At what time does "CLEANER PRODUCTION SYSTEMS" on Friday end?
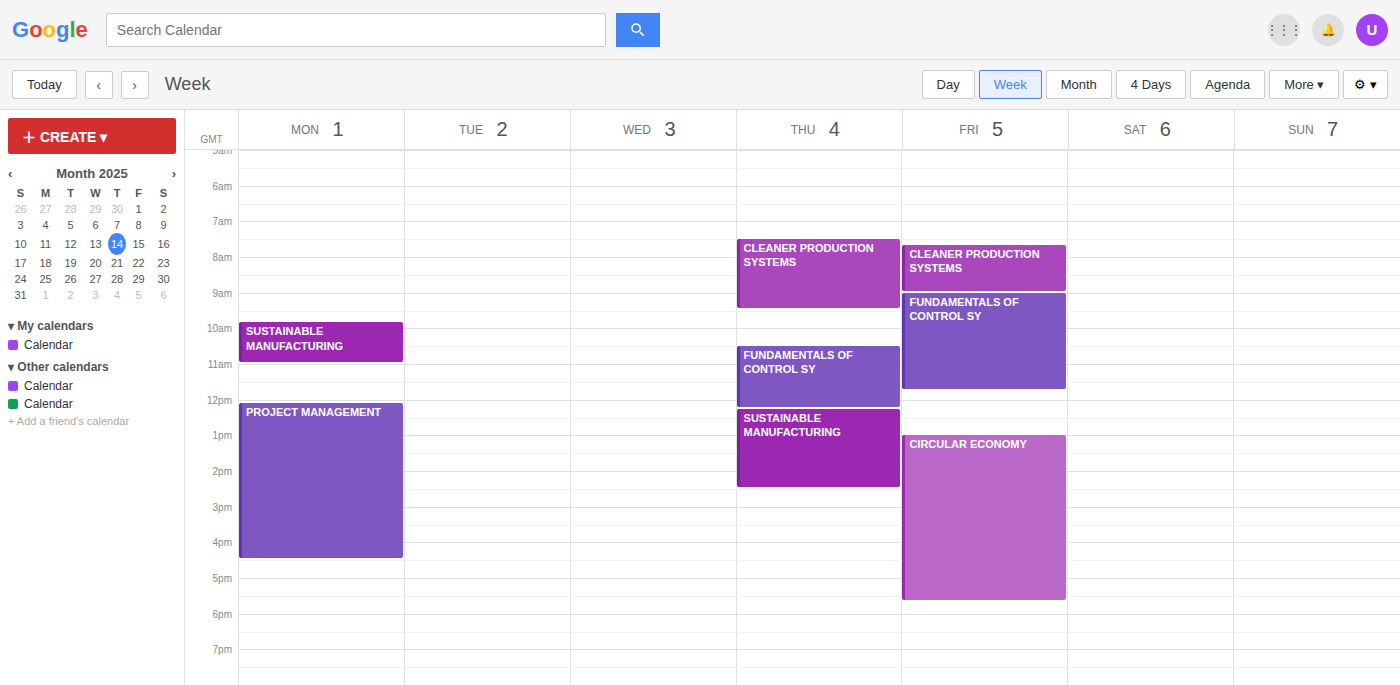
9:00 AM